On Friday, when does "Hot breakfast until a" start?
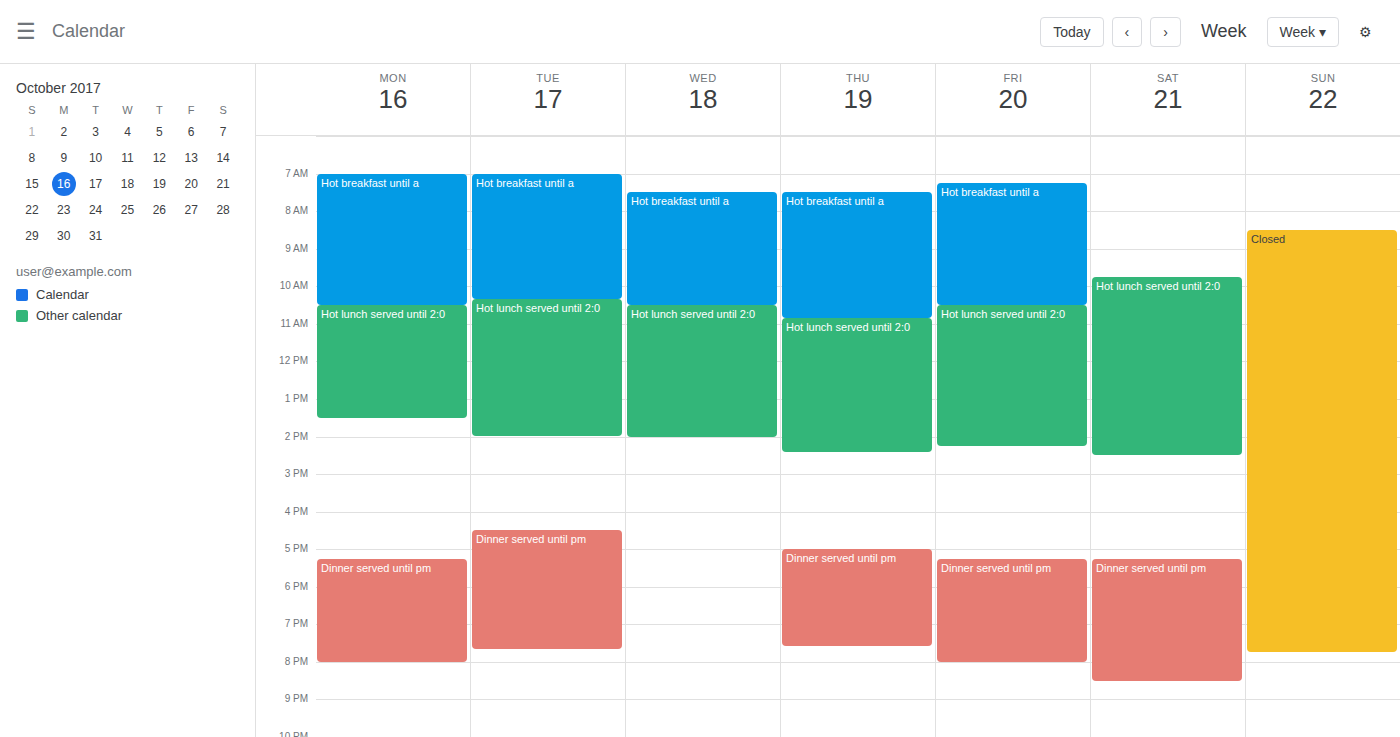
07:15